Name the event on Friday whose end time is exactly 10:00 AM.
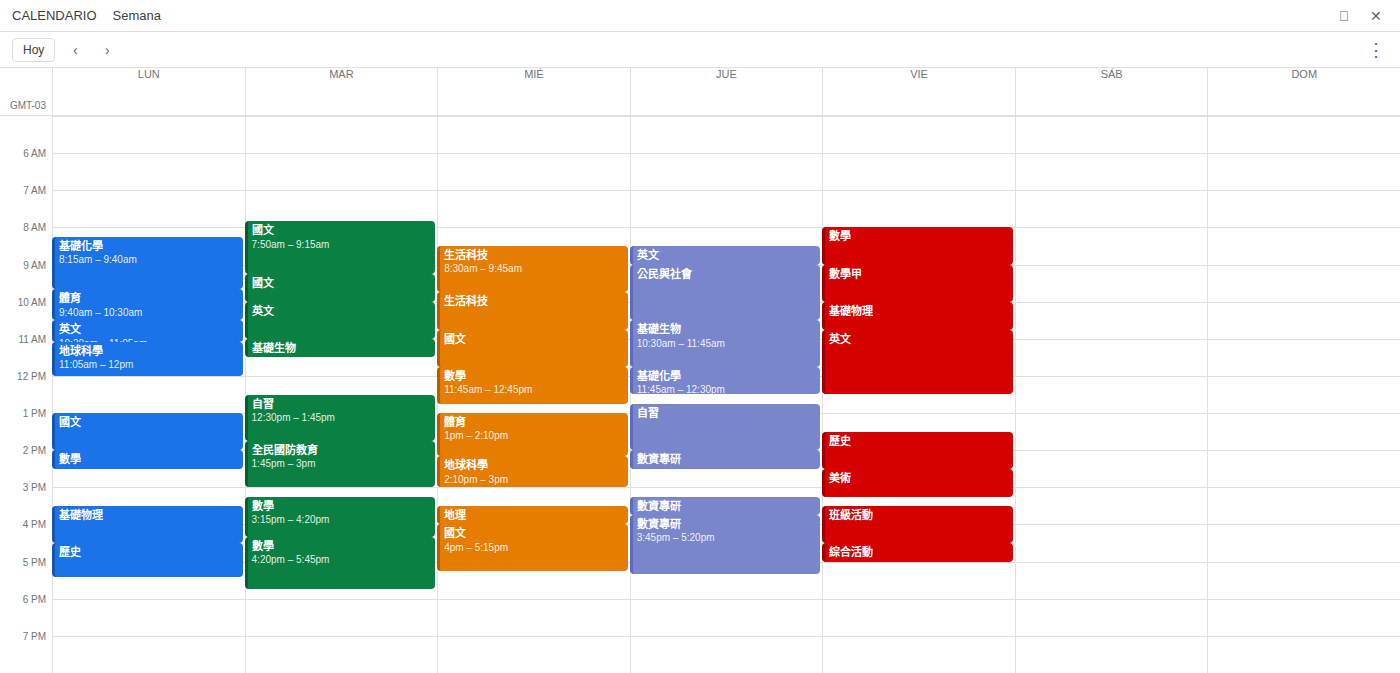
"數學甲"